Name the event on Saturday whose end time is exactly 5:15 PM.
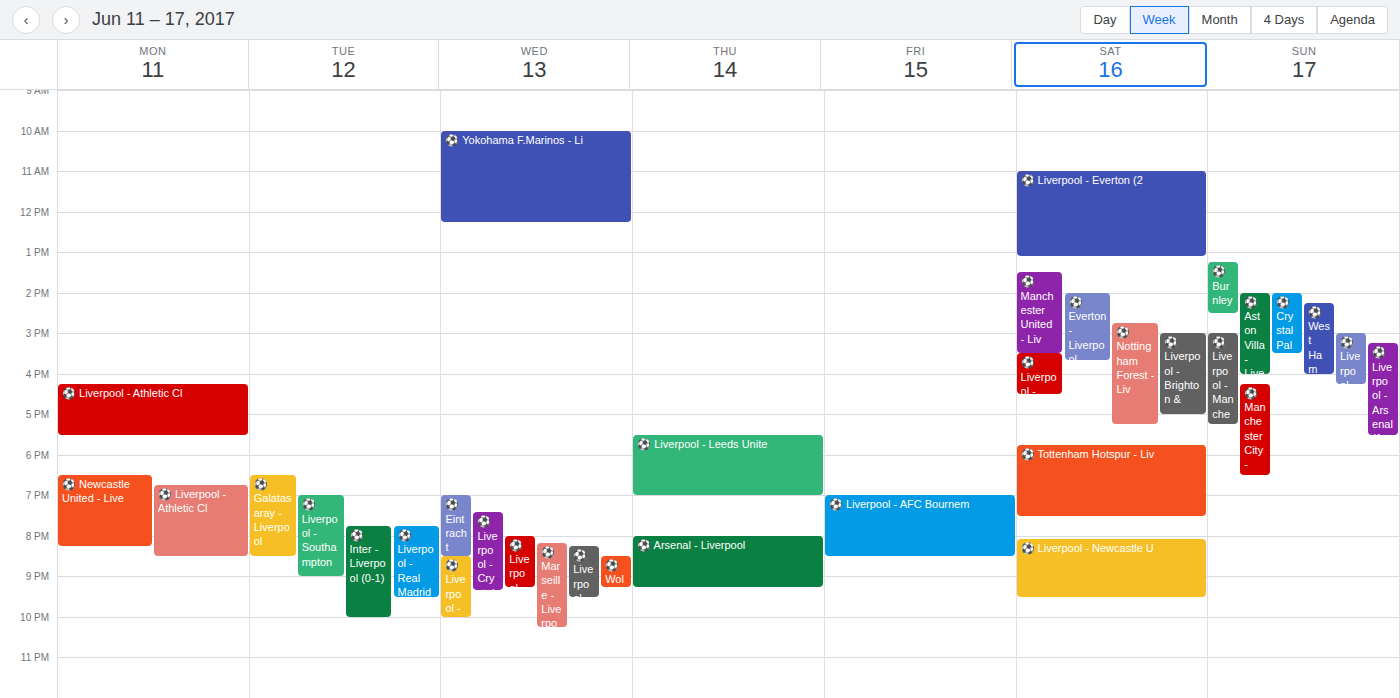
"⚽️ Nottingham Forest - Liv"